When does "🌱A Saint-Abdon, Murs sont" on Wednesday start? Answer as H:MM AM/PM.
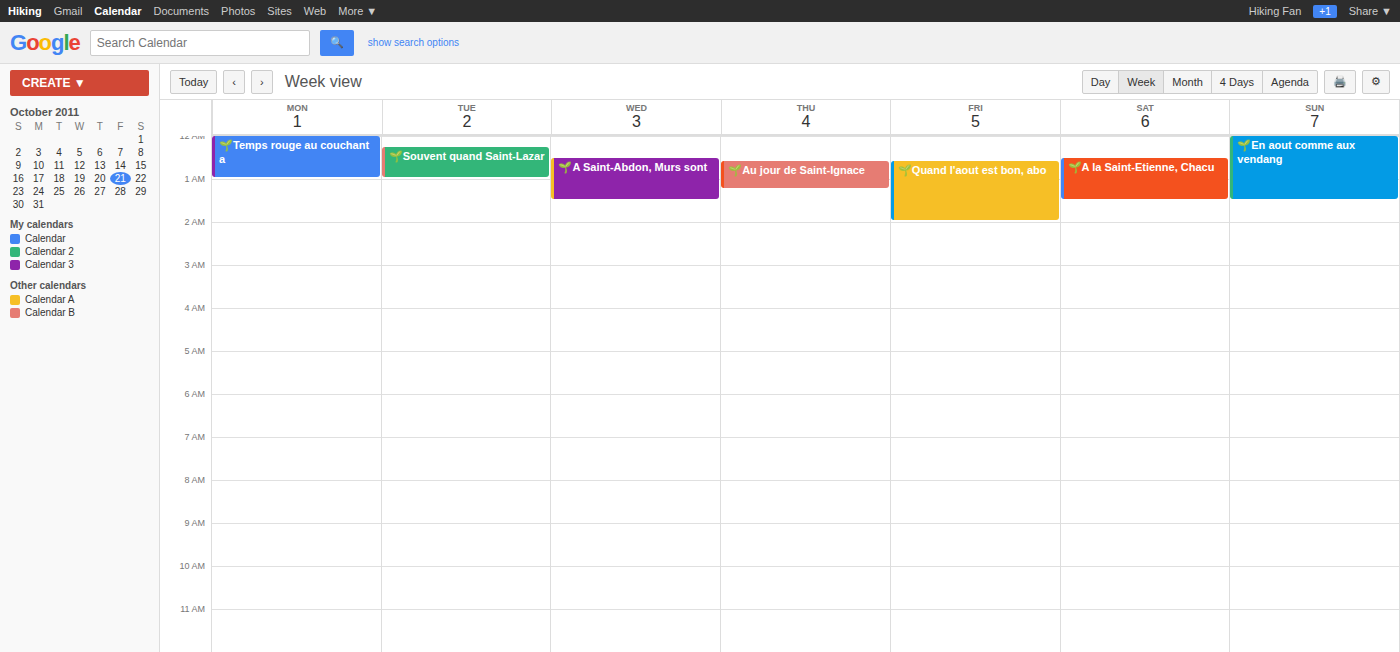
12:30 AM